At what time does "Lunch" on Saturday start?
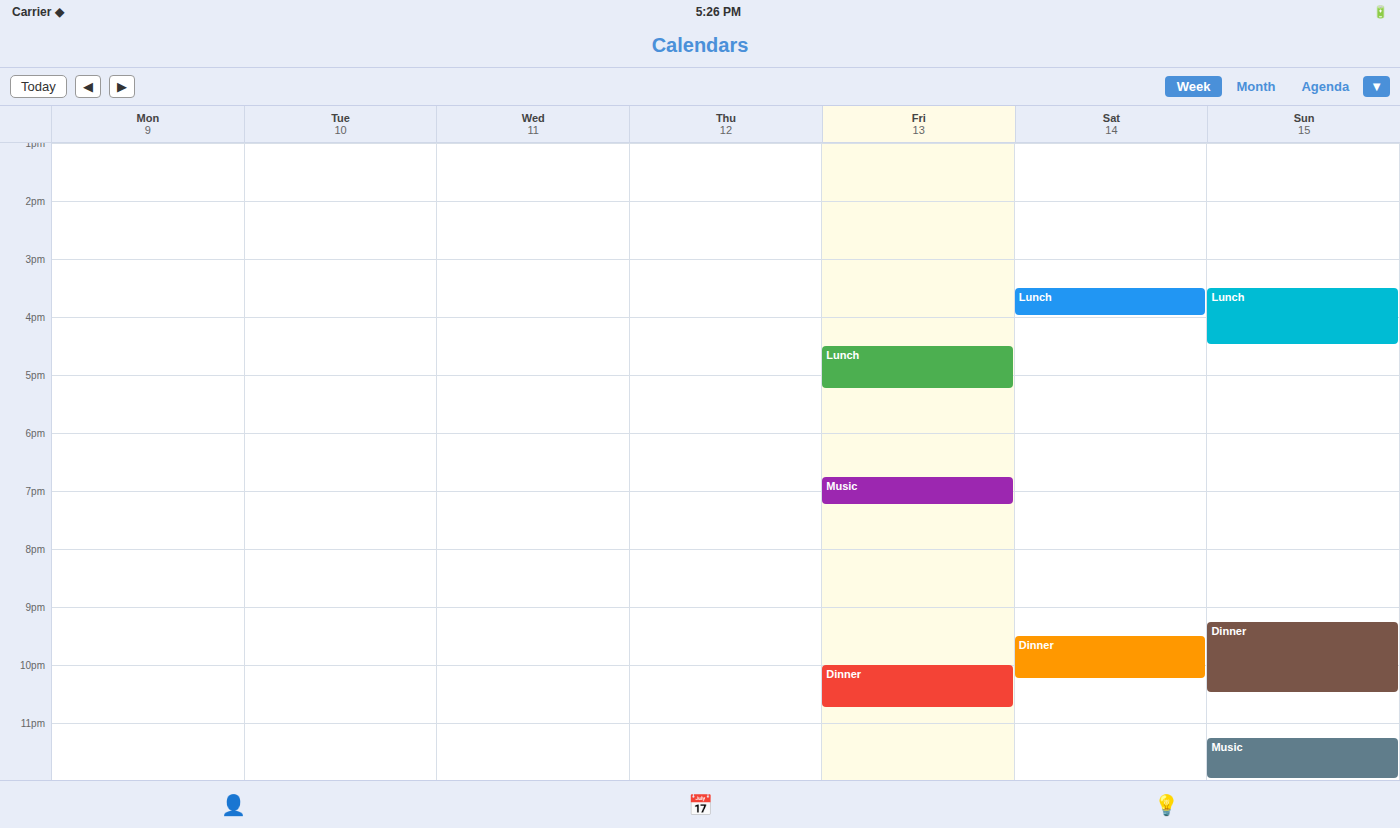
3:30 PM